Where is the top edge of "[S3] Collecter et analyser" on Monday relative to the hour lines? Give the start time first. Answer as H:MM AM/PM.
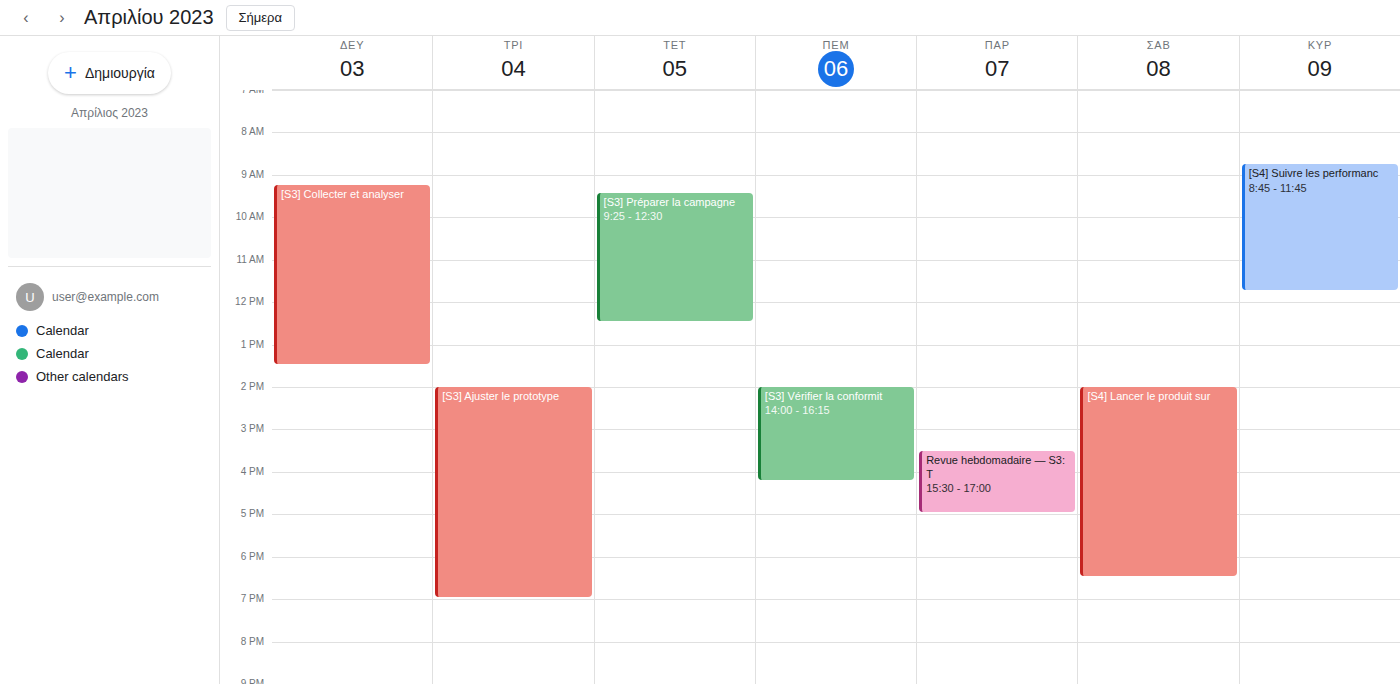
9:15 AM -- neither: a quarter of the way from the 9 AM line to the 10 AM line.